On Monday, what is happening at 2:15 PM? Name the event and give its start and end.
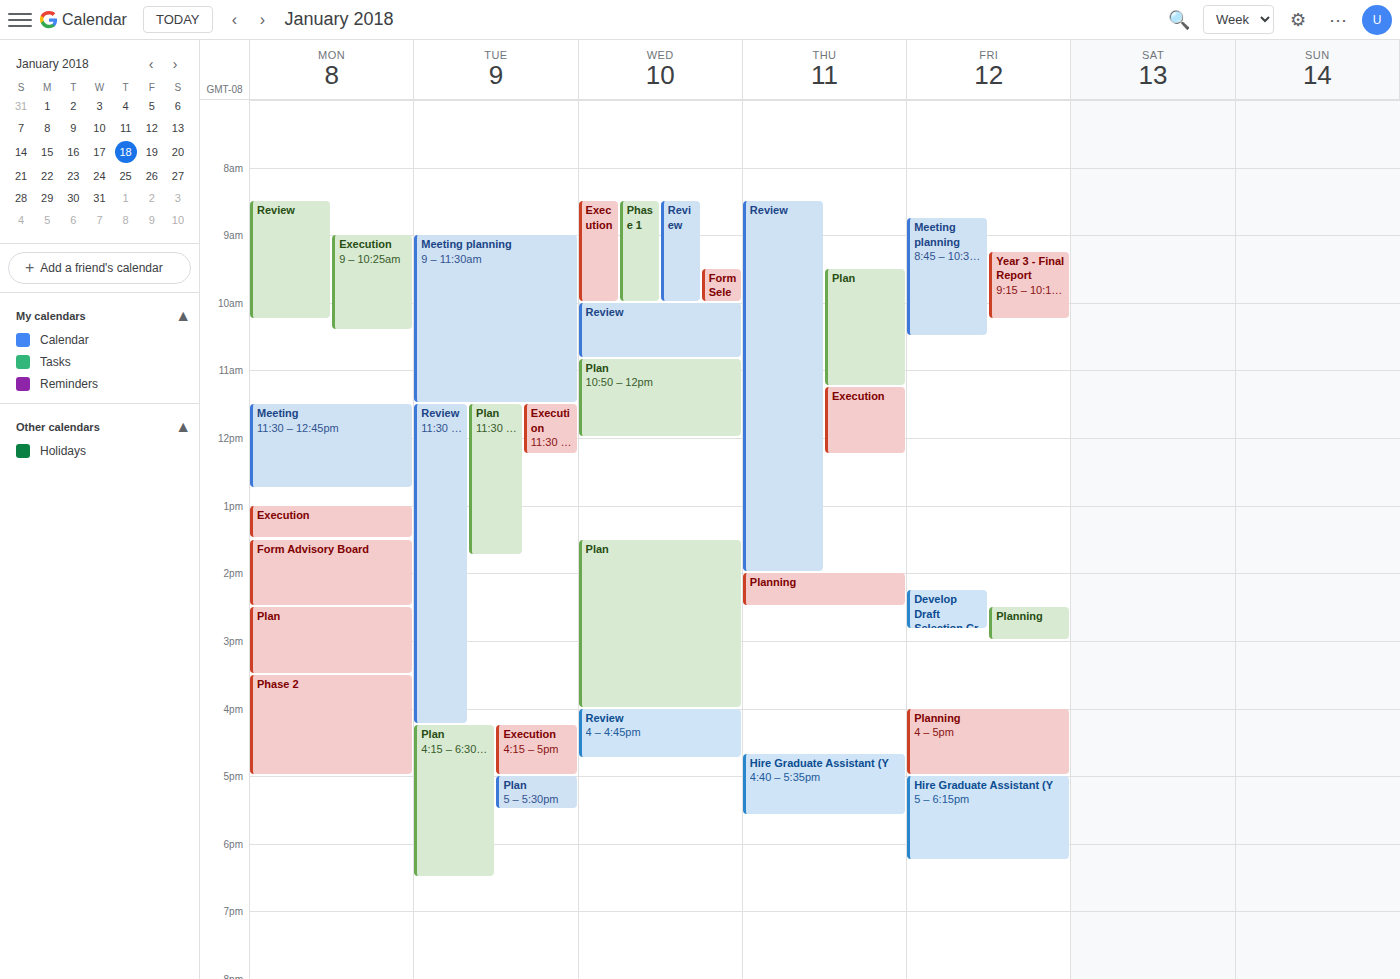
"Form Advisory Board", 1:30 PM to 2:30 PM